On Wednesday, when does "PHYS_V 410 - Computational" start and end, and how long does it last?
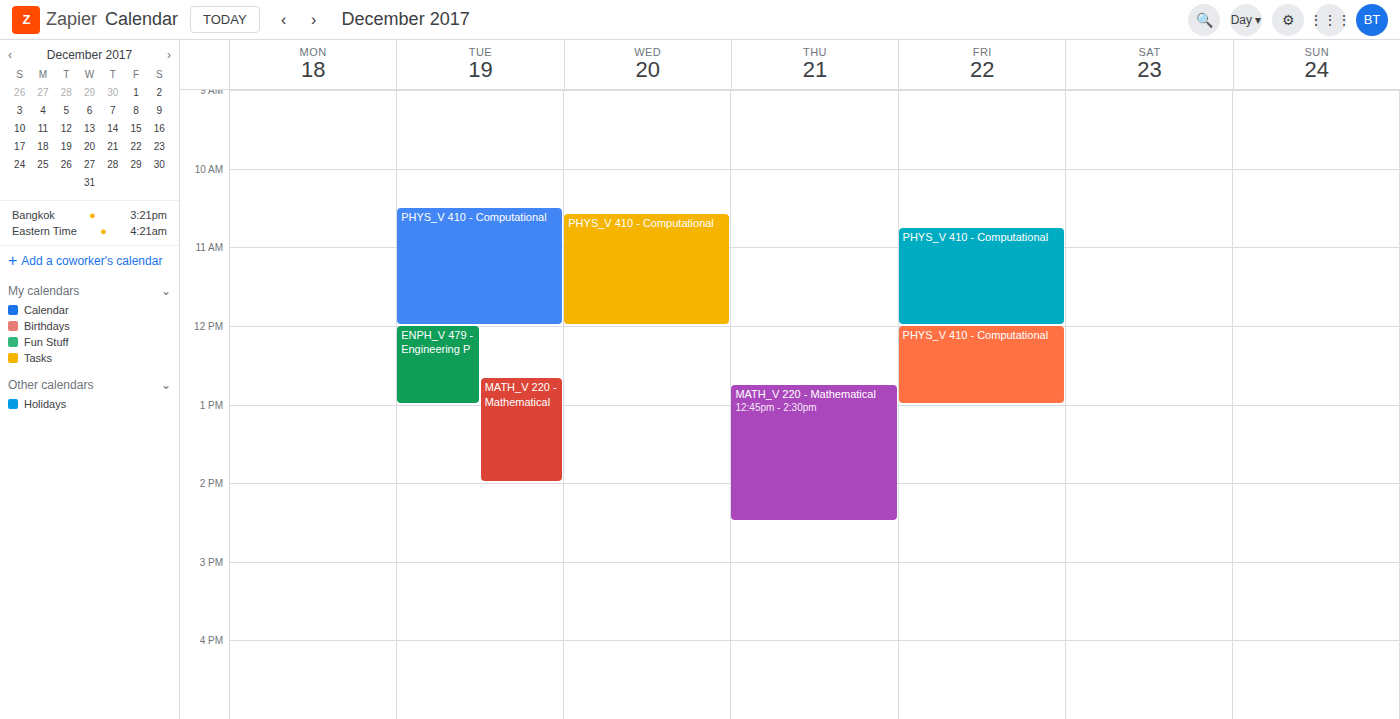
10:35 AM to 12:00 PM, 1 hour 25 minutes